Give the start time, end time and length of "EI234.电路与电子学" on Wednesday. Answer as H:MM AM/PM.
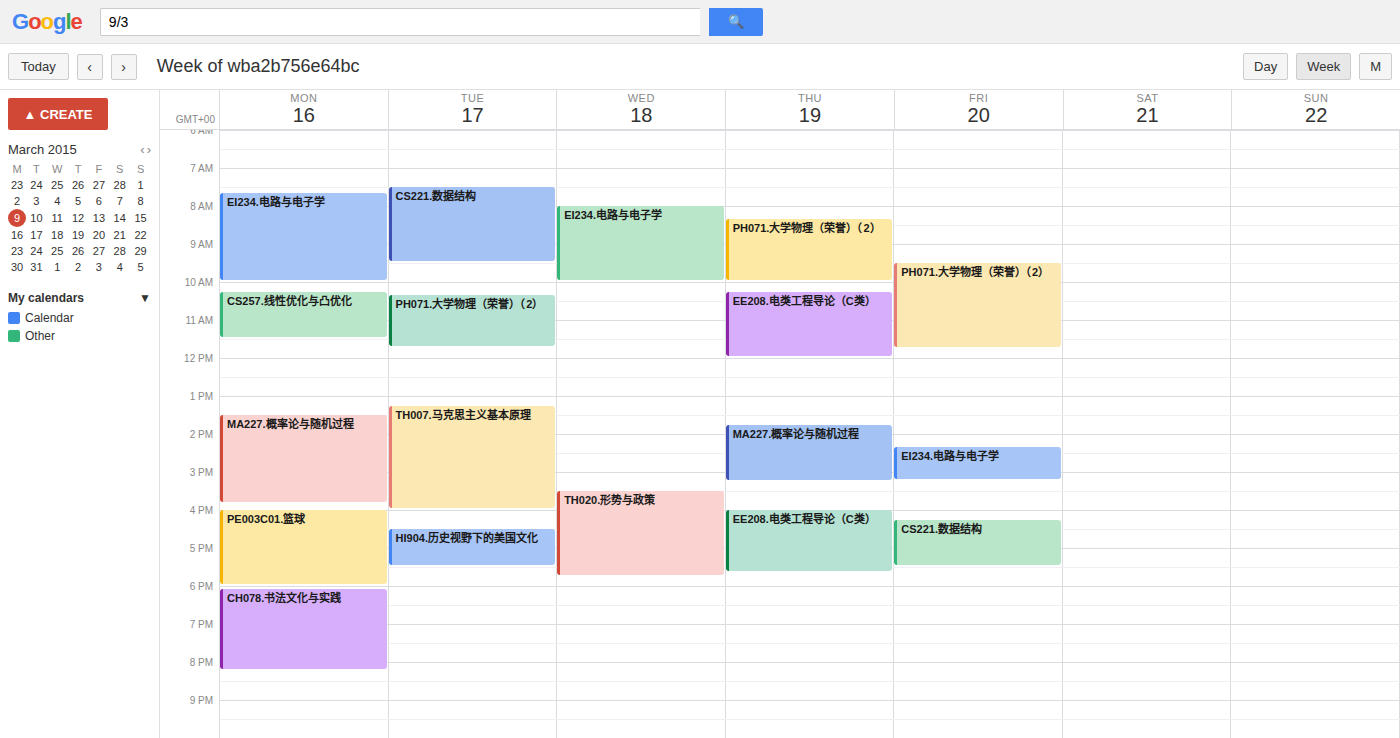
8:00 AM to 10:00 AM, 2 hours